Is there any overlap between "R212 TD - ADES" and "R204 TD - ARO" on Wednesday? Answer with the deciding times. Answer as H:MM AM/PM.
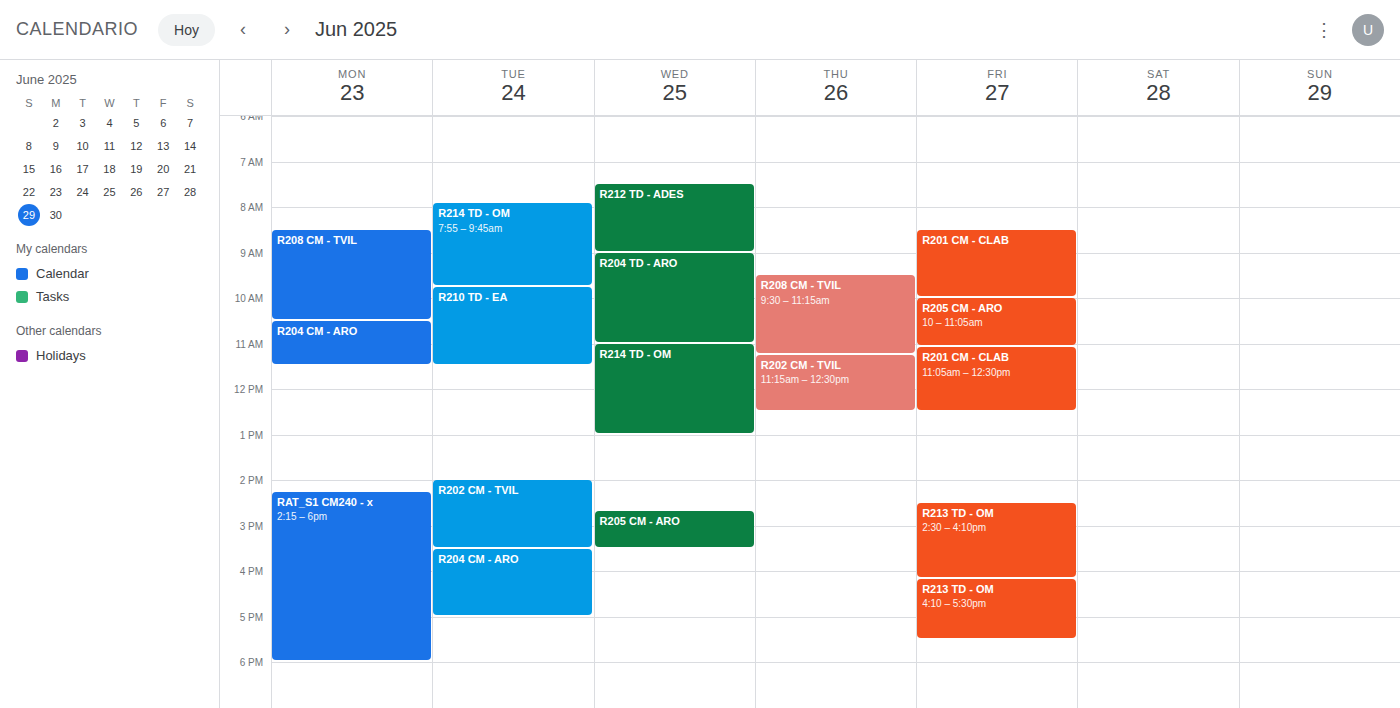
"R212 TD - ADES" ends at 9:00 AM, exactly when "R204 TD - ARO" starts -- they touch but do not overlap.